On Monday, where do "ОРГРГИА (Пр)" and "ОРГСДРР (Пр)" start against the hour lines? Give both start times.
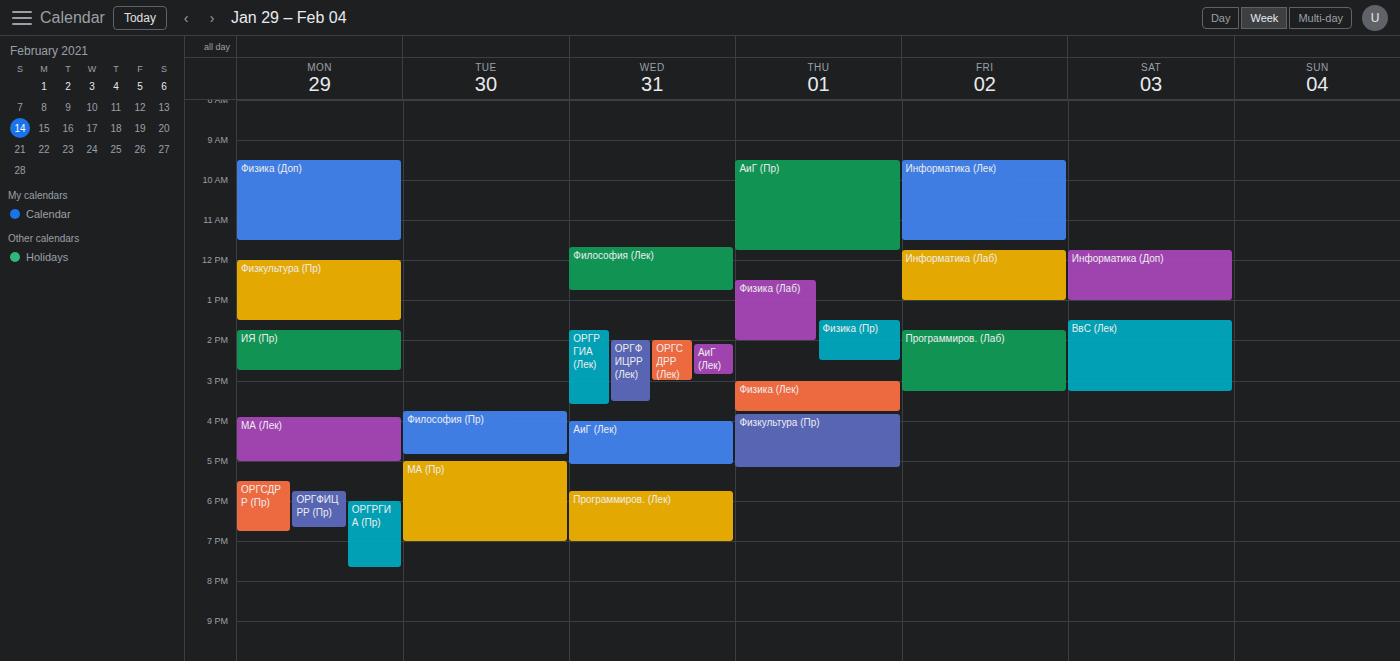
"ОРГРГИА (Пр)": 18:00, exactly on the 18:00 line. "ОРГСДРР (Пр)": 17:30, halfway between the 17:00 and 18:00 lines.